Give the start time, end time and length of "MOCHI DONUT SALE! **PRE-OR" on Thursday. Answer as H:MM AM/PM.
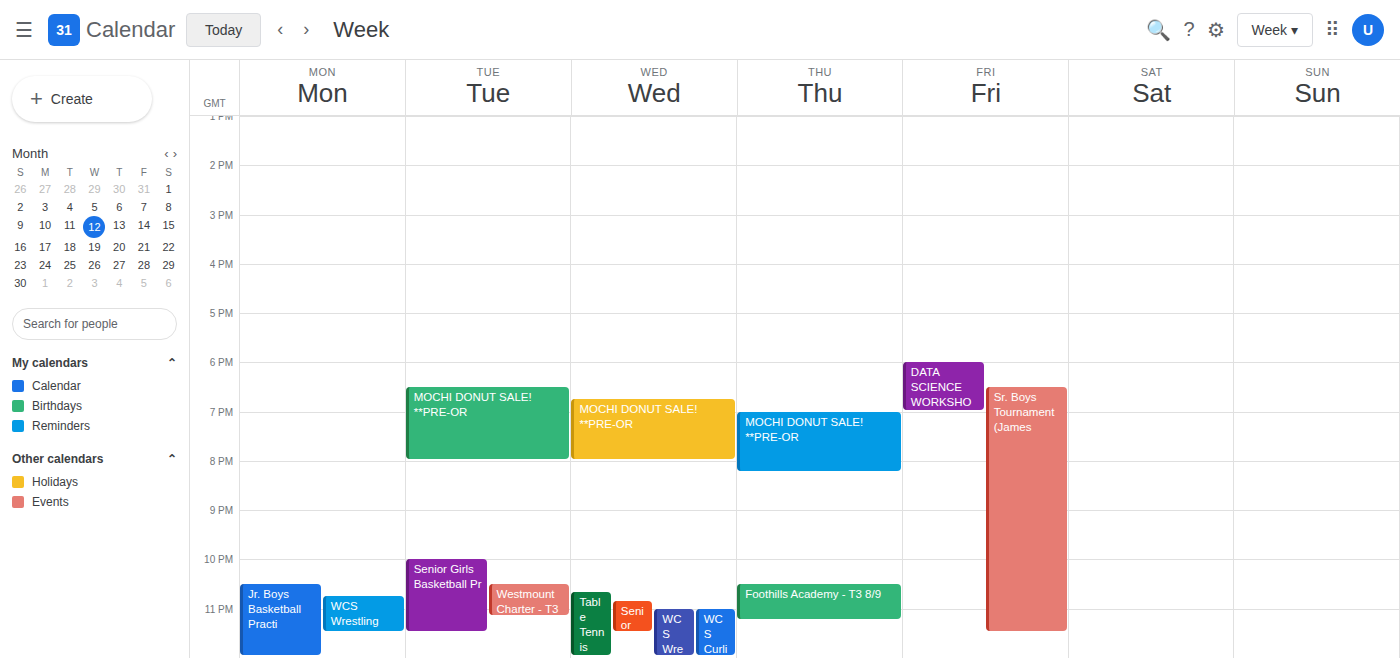
7:00 PM to 8:15 PM, 1 hour 15 minutes